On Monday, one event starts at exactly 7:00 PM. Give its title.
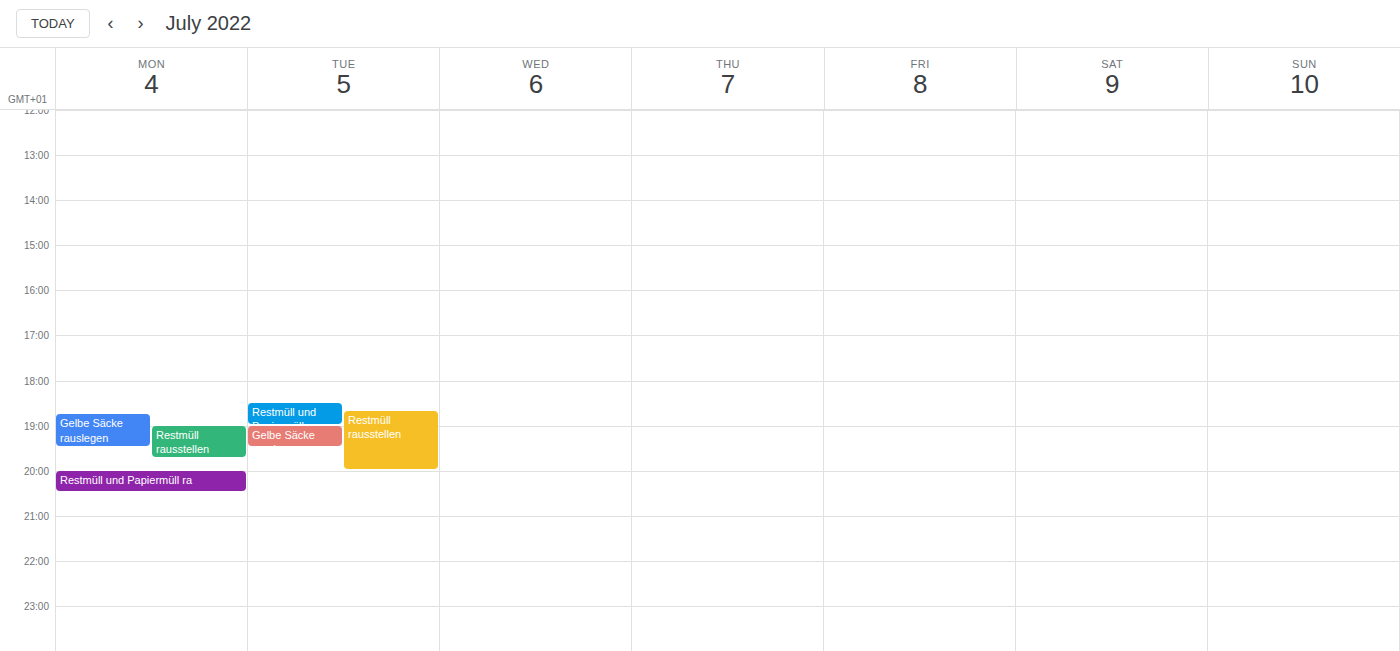
"Restmüll rausstellen"